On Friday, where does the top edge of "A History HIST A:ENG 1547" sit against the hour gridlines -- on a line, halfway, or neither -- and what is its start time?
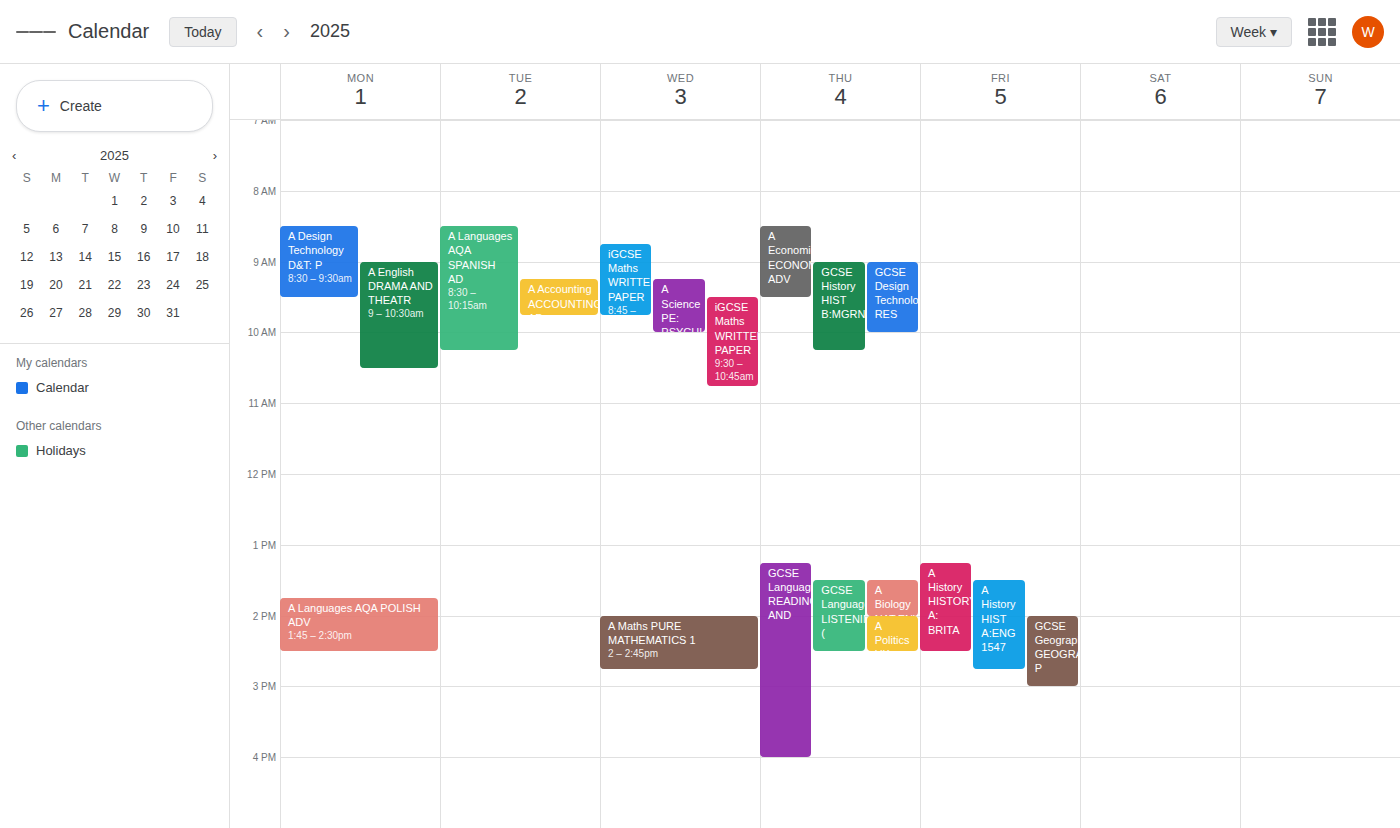
13:30 -- halfway between the 13:00 and 14:00 lines.